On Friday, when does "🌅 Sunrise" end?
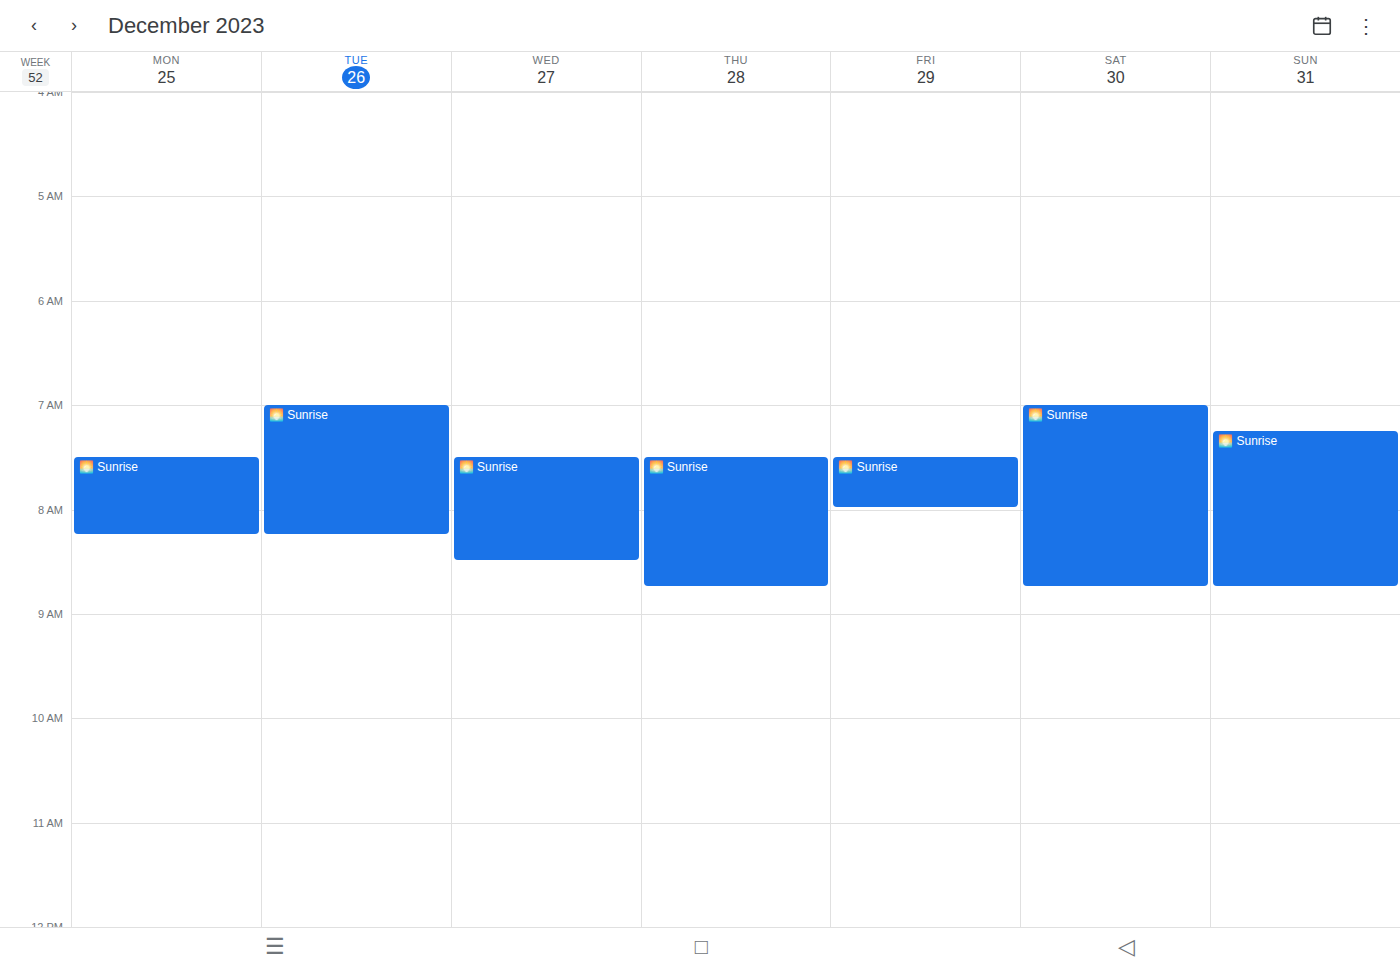
8:00 AM